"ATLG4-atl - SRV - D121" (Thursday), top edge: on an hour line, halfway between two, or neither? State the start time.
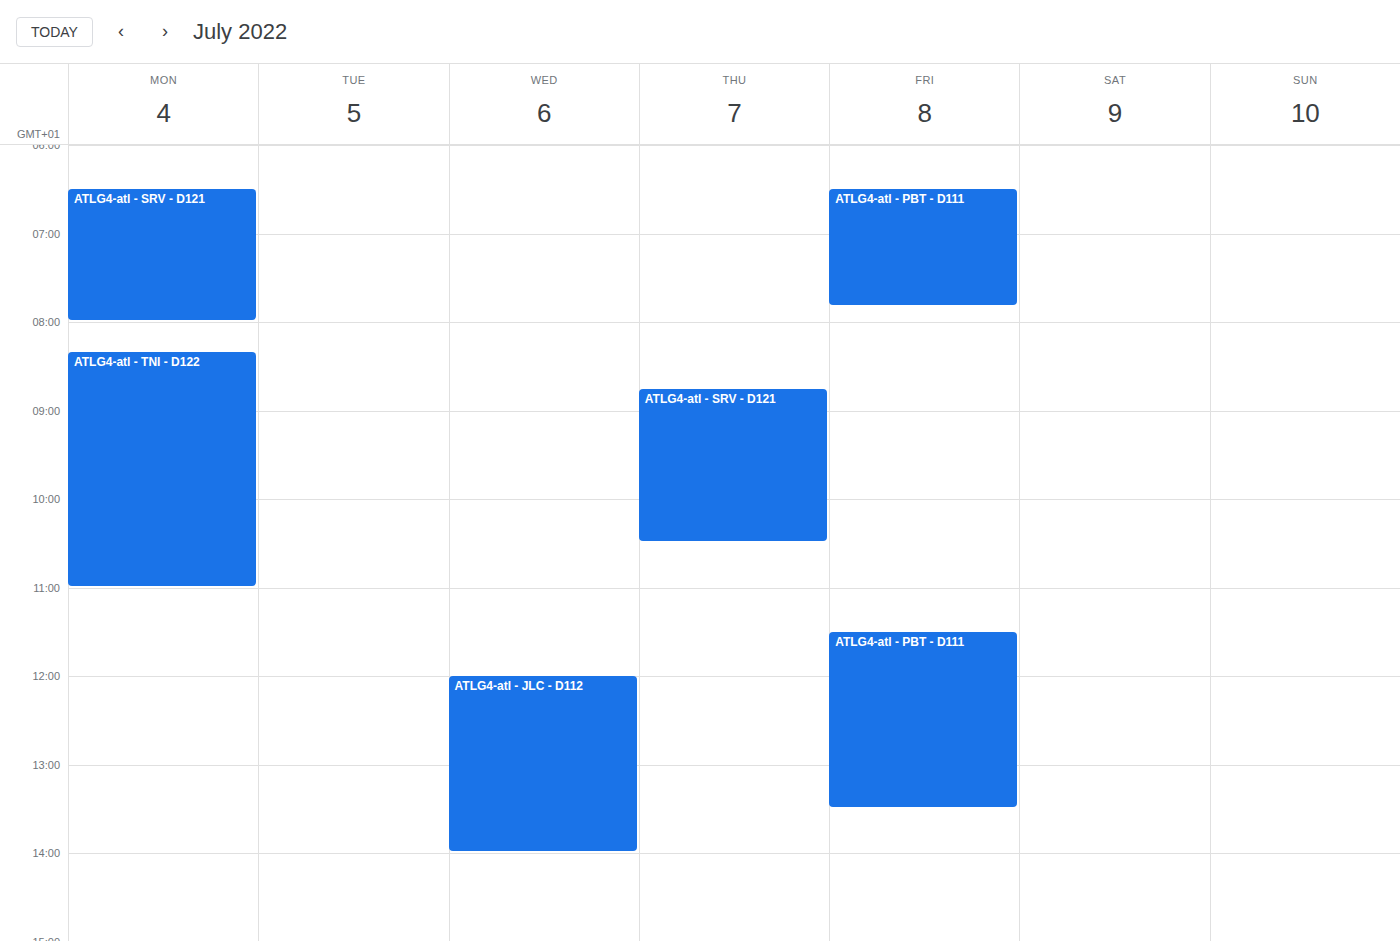
8:45 AM -- neither: three quarters of the way from the 8 AM line to the 9 AM line.